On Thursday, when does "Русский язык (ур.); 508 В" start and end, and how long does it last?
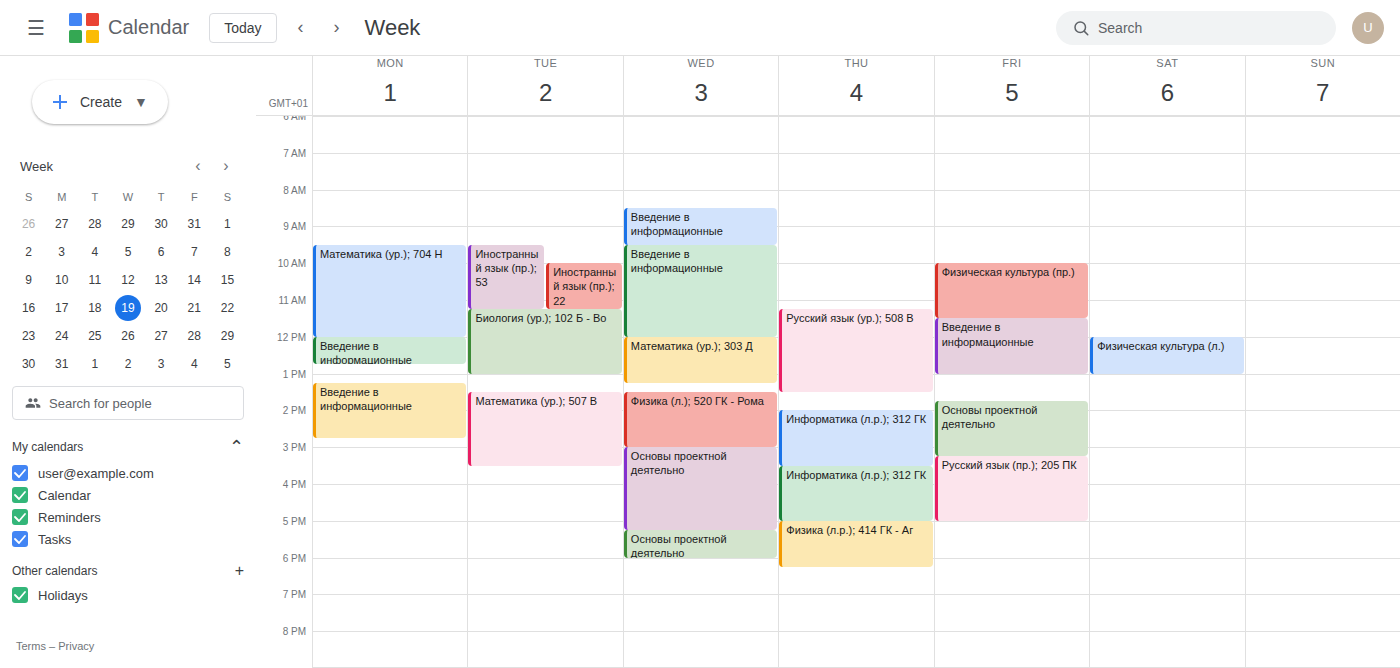
11:15 AM to 1:30 PM, 2 hours 15 minutes